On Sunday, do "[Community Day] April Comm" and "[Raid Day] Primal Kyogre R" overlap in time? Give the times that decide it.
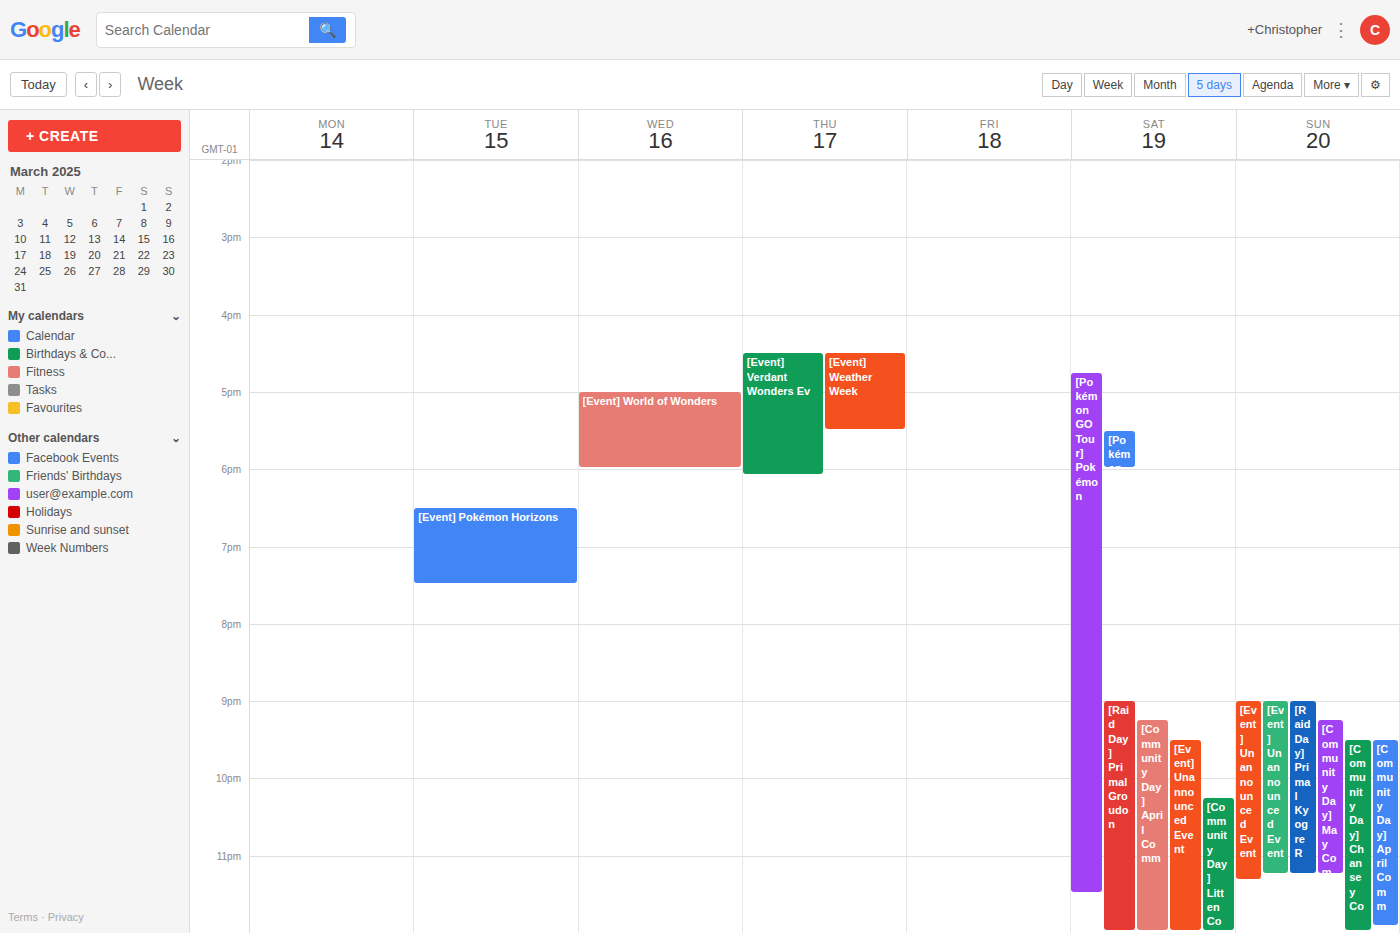
"[Community Day] April Comm" starts at 9:30 PM, before "[Raid Day] Primal Kyogre R" ends at 11:15 PM -- they overlap.